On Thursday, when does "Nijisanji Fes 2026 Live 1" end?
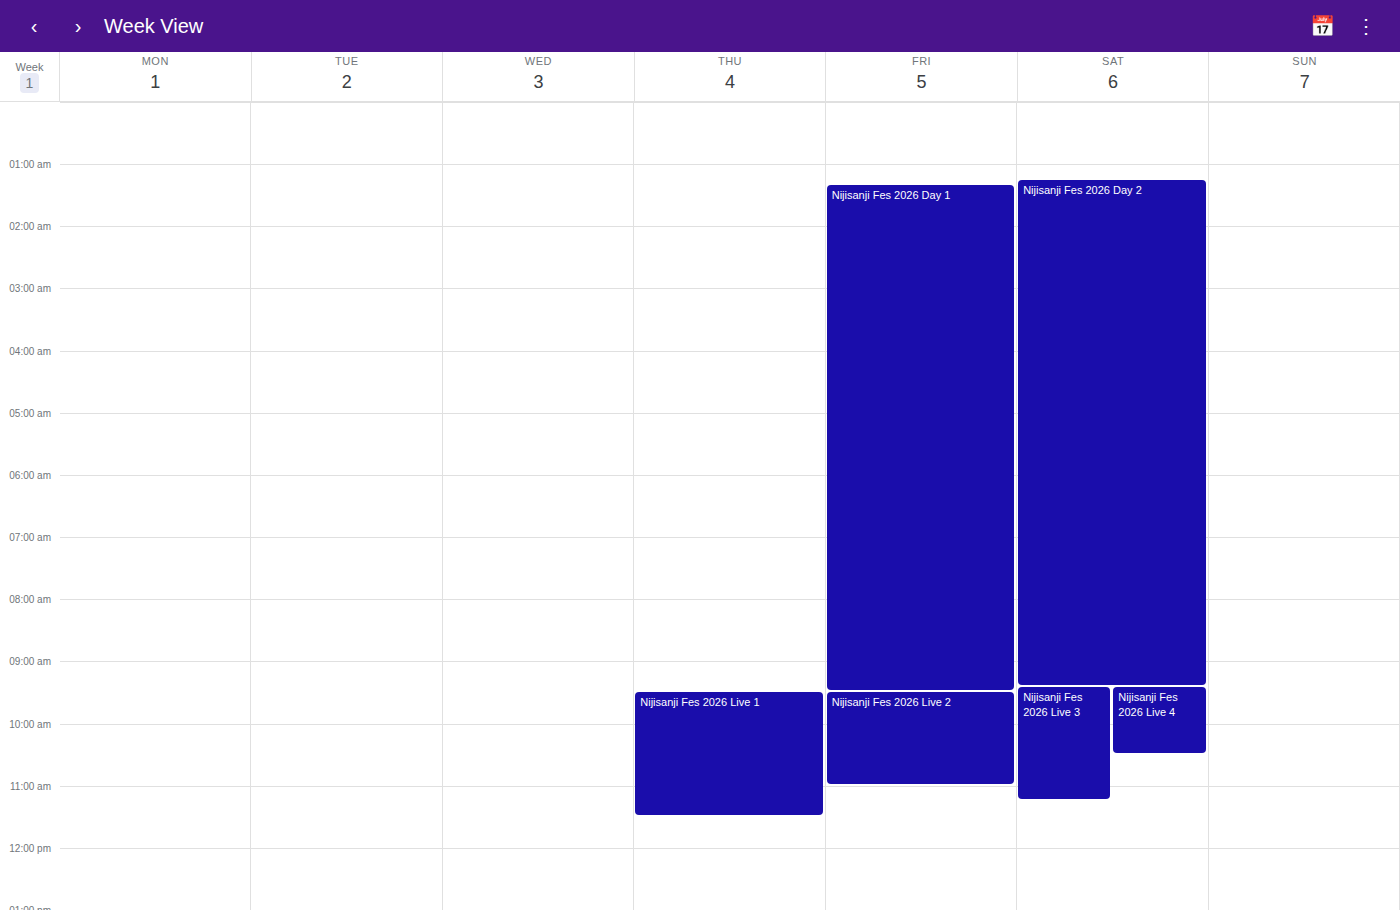
11:30